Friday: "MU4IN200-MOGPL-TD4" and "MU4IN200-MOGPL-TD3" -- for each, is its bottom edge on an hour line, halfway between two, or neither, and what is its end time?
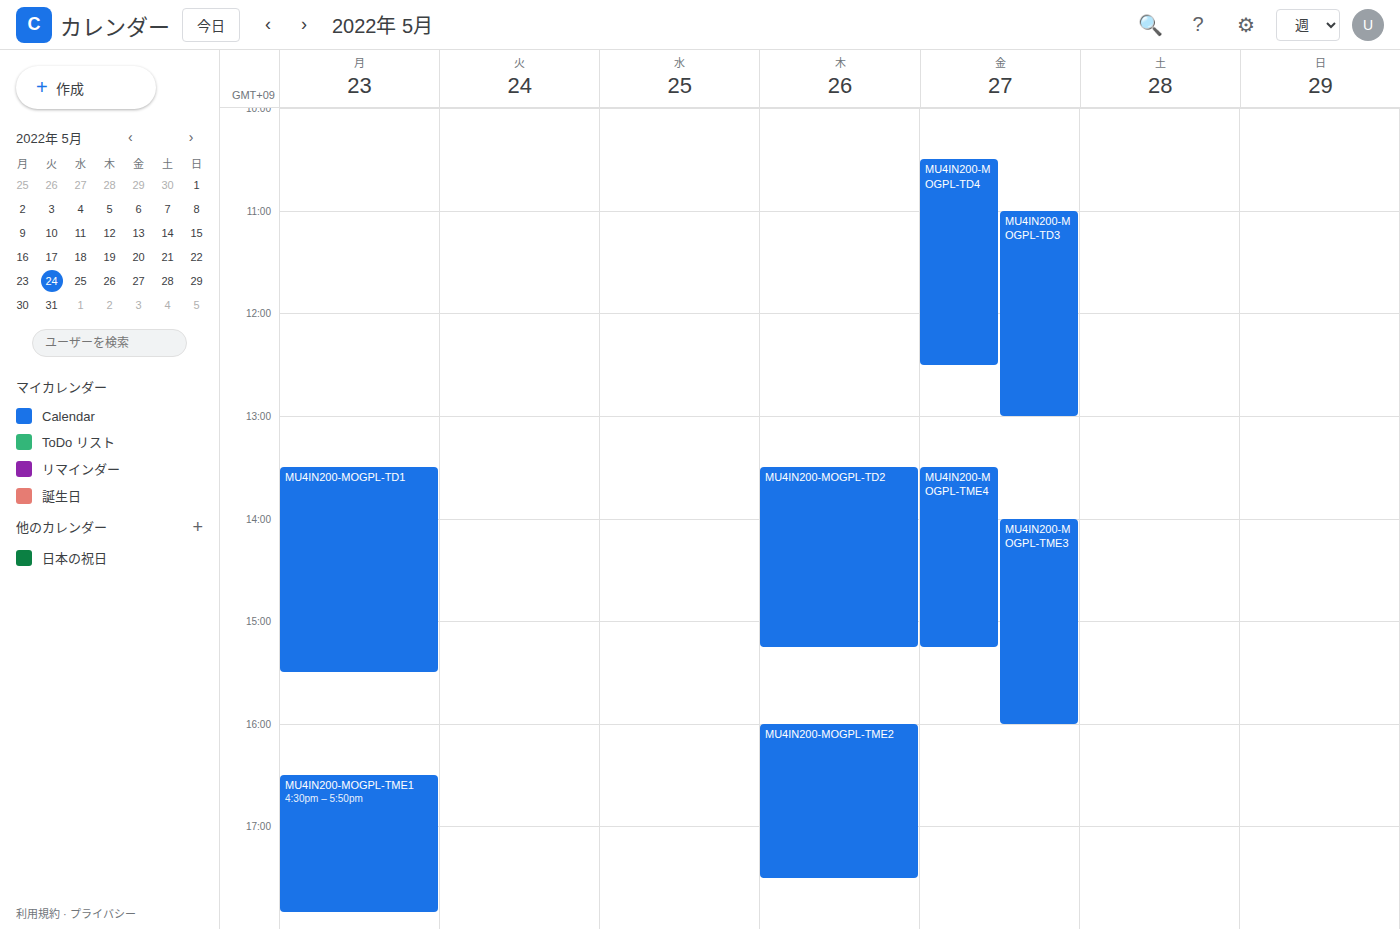
"MU4IN200-MOGPL-TD4": 12:30 PM, halfway between the 12 PM and 1 PM lines. "MU4IN200-MOGPL-TD3": 1:00 PM, exactly on the 1 PM line.